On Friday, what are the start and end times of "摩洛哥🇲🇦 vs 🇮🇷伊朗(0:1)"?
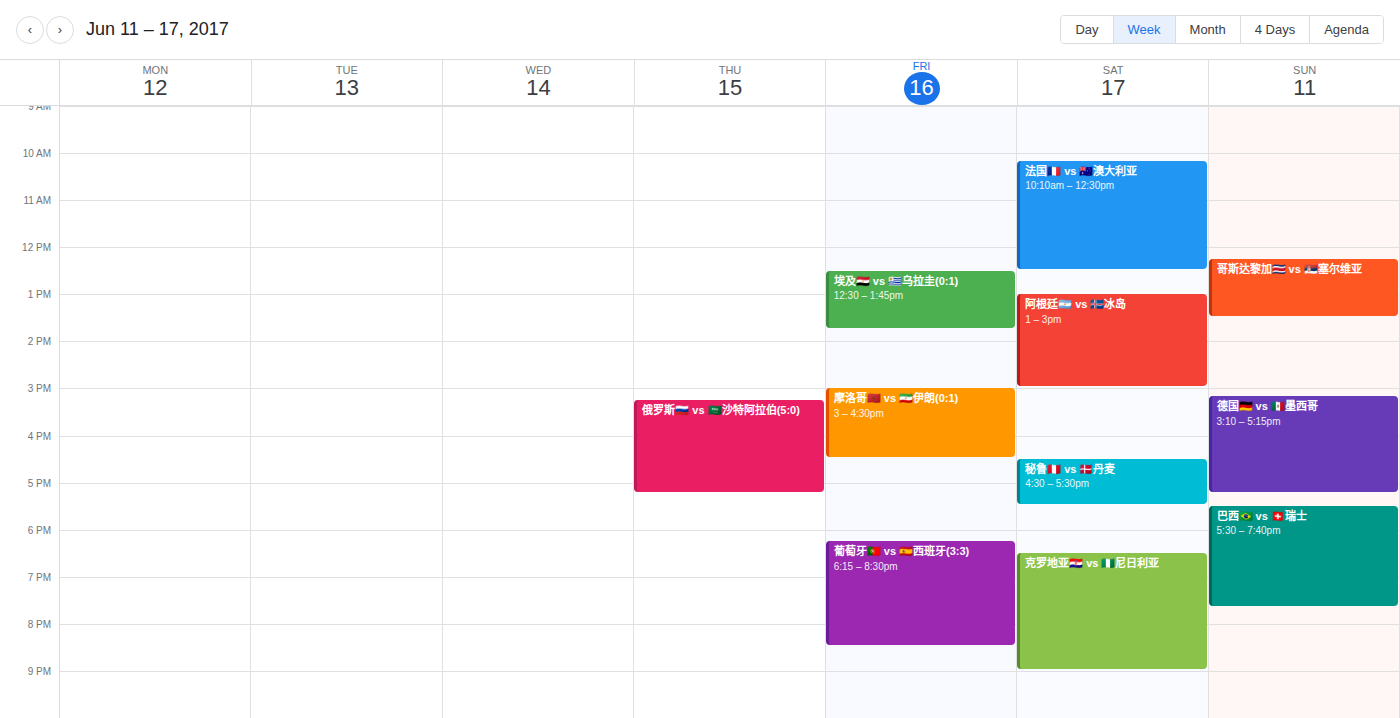
3:00 PM to 4:30 PM